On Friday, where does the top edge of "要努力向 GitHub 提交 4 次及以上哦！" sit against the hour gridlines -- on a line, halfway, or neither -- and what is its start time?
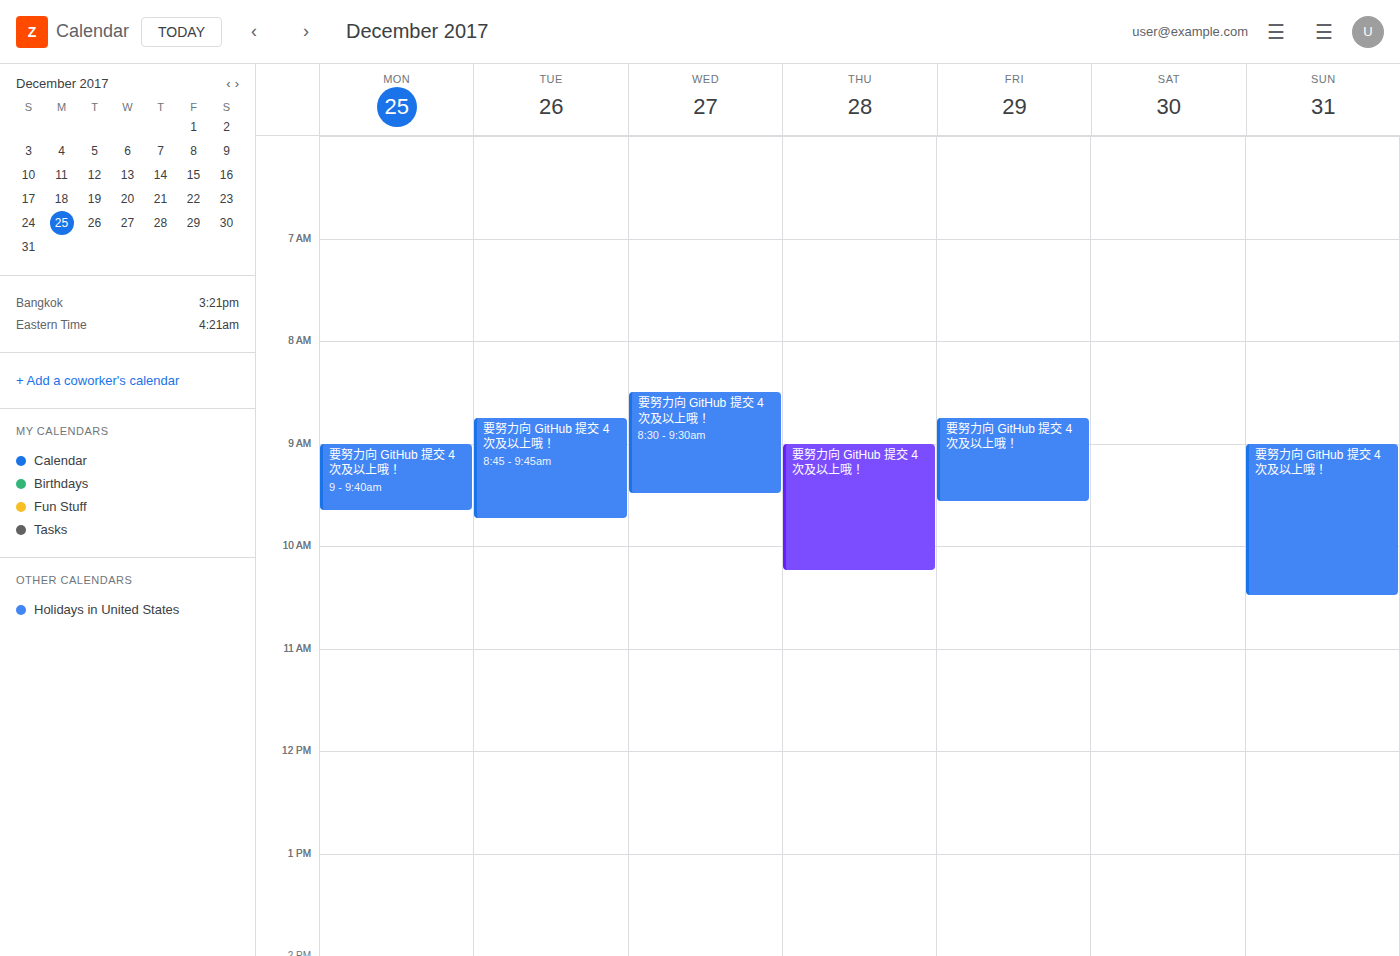
8:45 AM -- neither: three quarters of the way from the 8 AM line to the 9 AM line.